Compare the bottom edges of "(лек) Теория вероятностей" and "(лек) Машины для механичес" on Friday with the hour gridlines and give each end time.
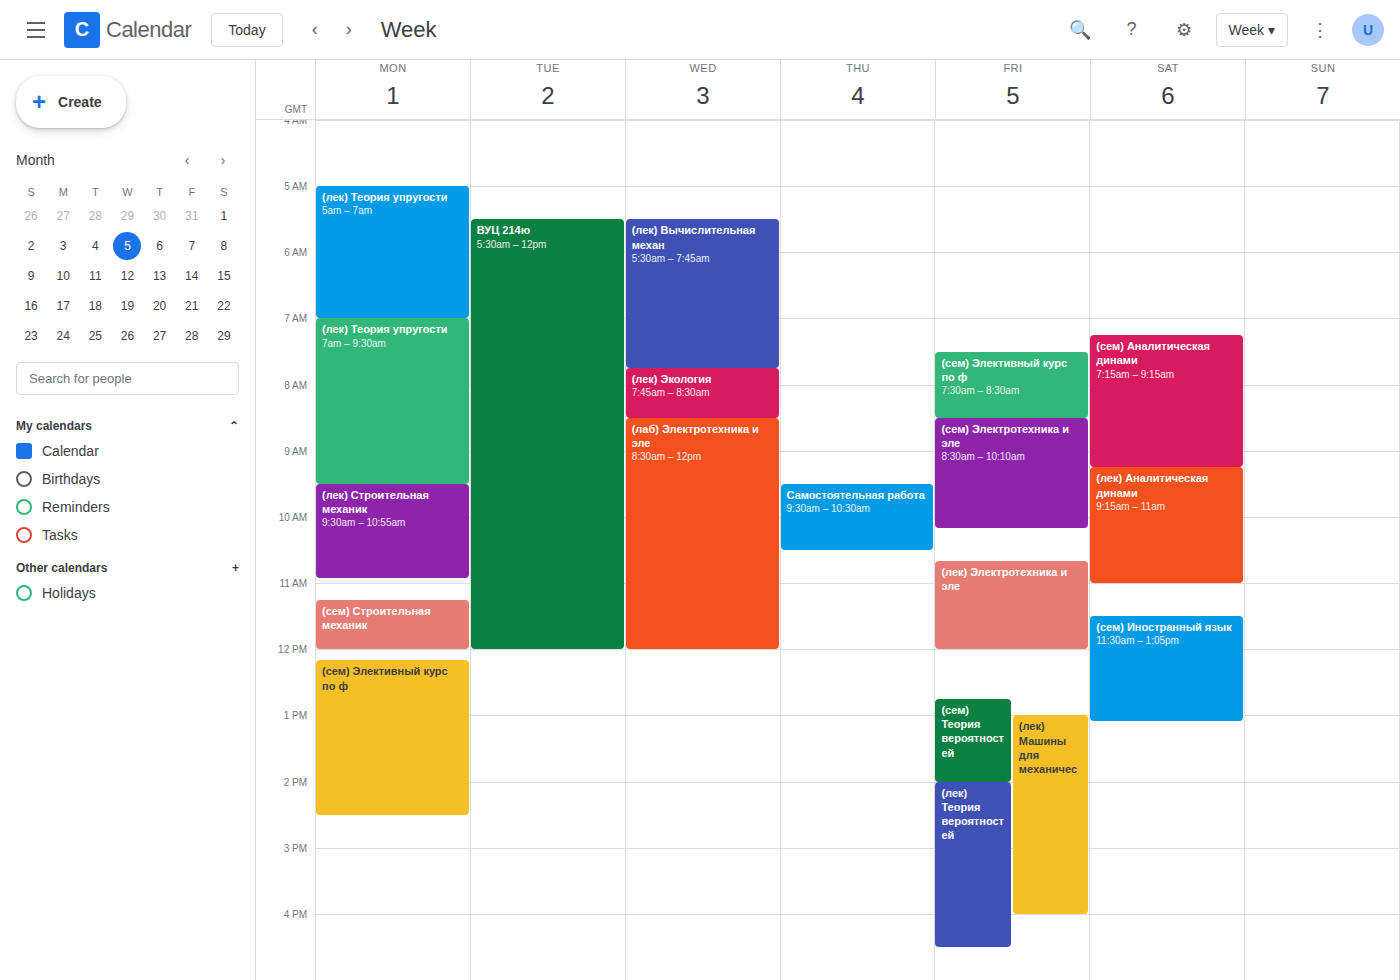
"(лек) Теория вероятностей": 4:30 PM, halfway between the 4 PM and 5 PM lines. "(лек) Машины для механичес": 4:00 PM, exactly on the 4 PM line.